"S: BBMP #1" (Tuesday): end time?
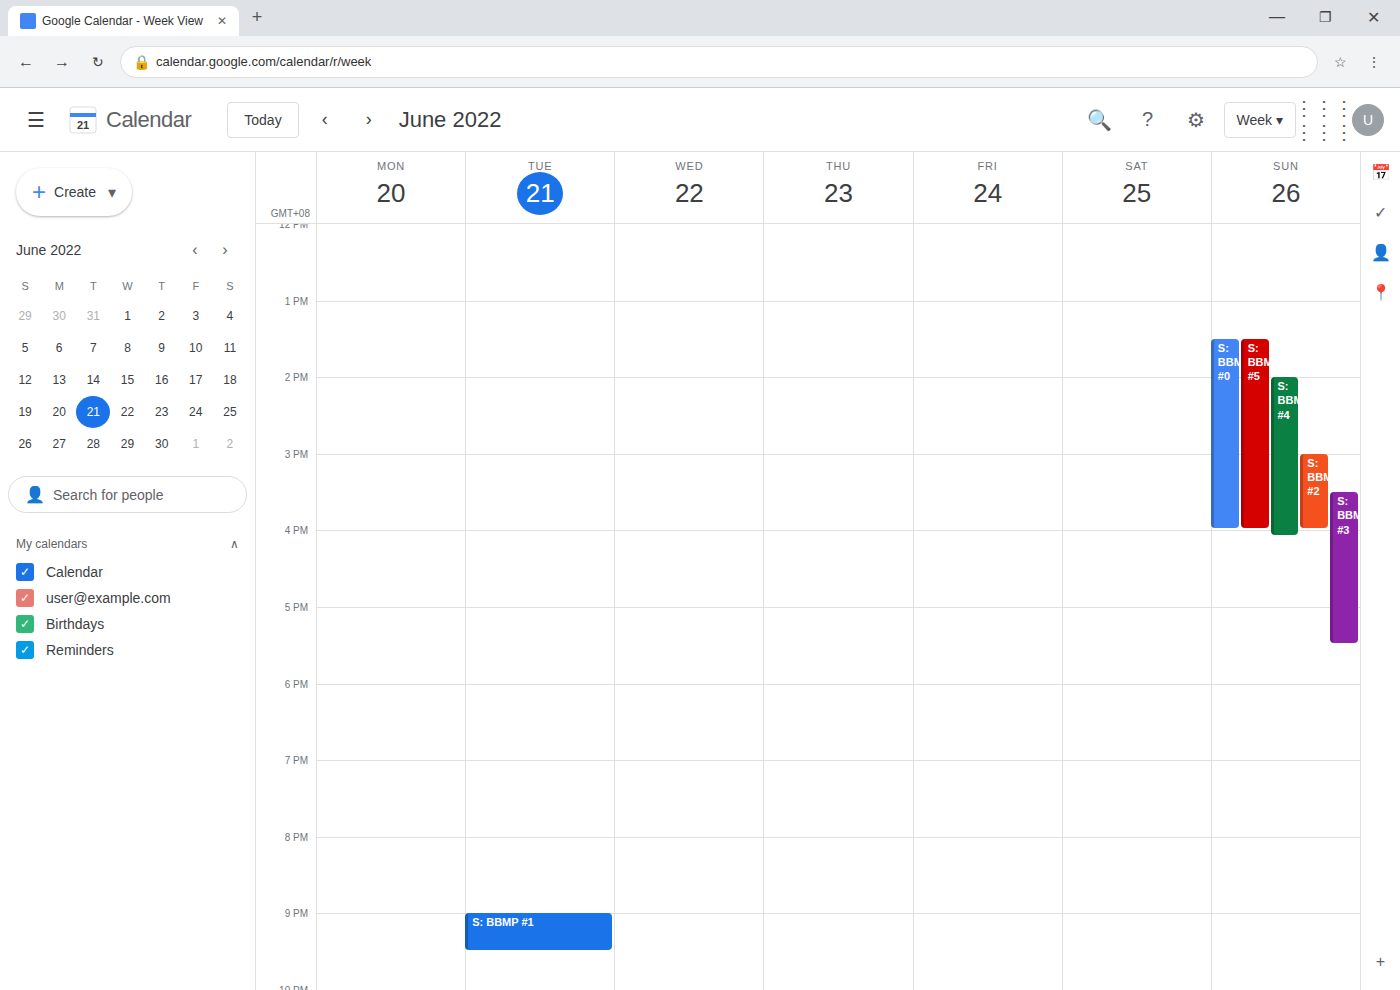
9:30 PM